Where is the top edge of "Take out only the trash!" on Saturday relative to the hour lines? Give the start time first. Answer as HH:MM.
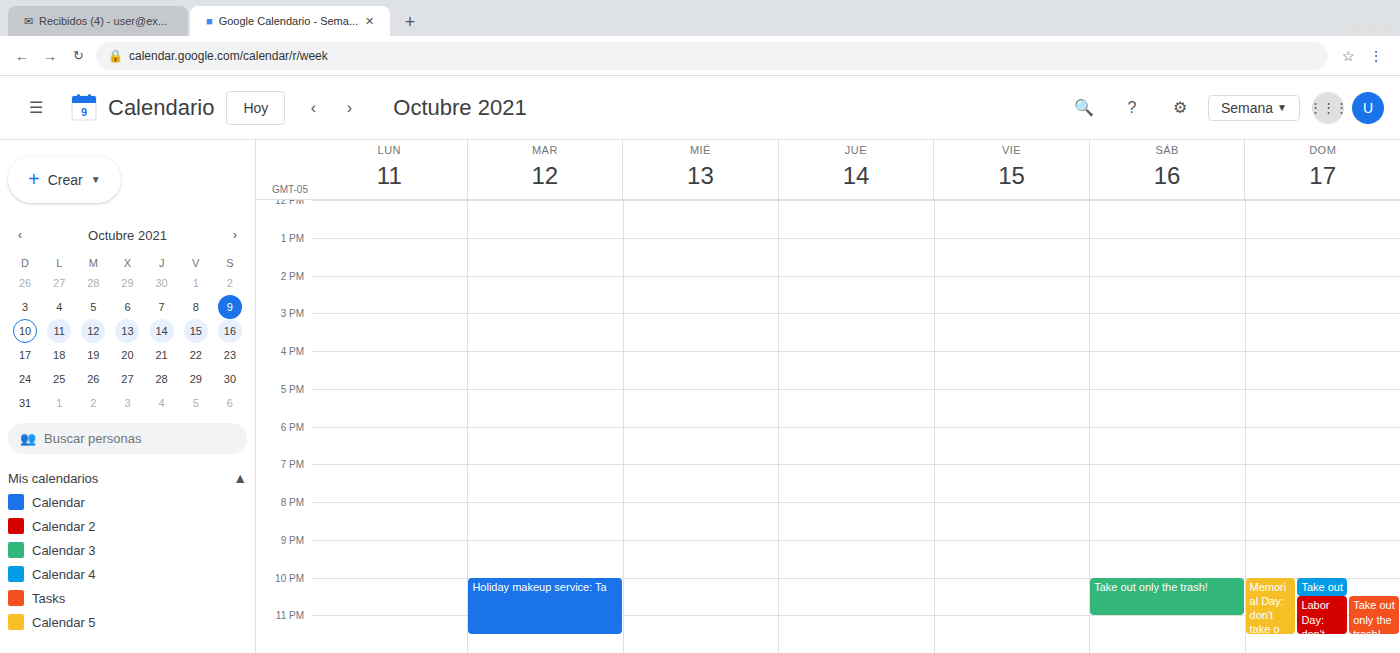
22:00 -- exactly on the 22:00 line.